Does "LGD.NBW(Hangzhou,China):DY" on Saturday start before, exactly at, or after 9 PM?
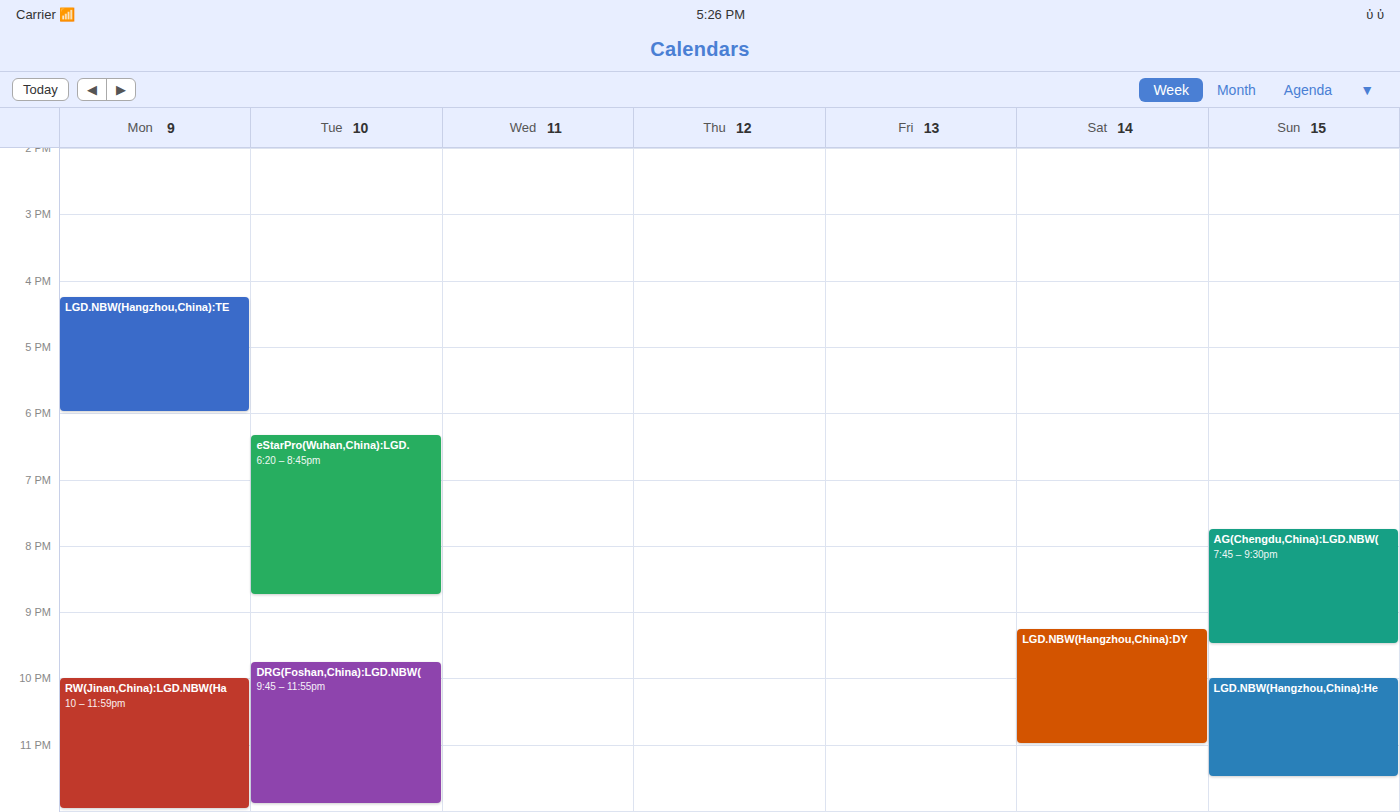
9:15 PM -- after 9 PM, 15 minutes below the 9 PM line.